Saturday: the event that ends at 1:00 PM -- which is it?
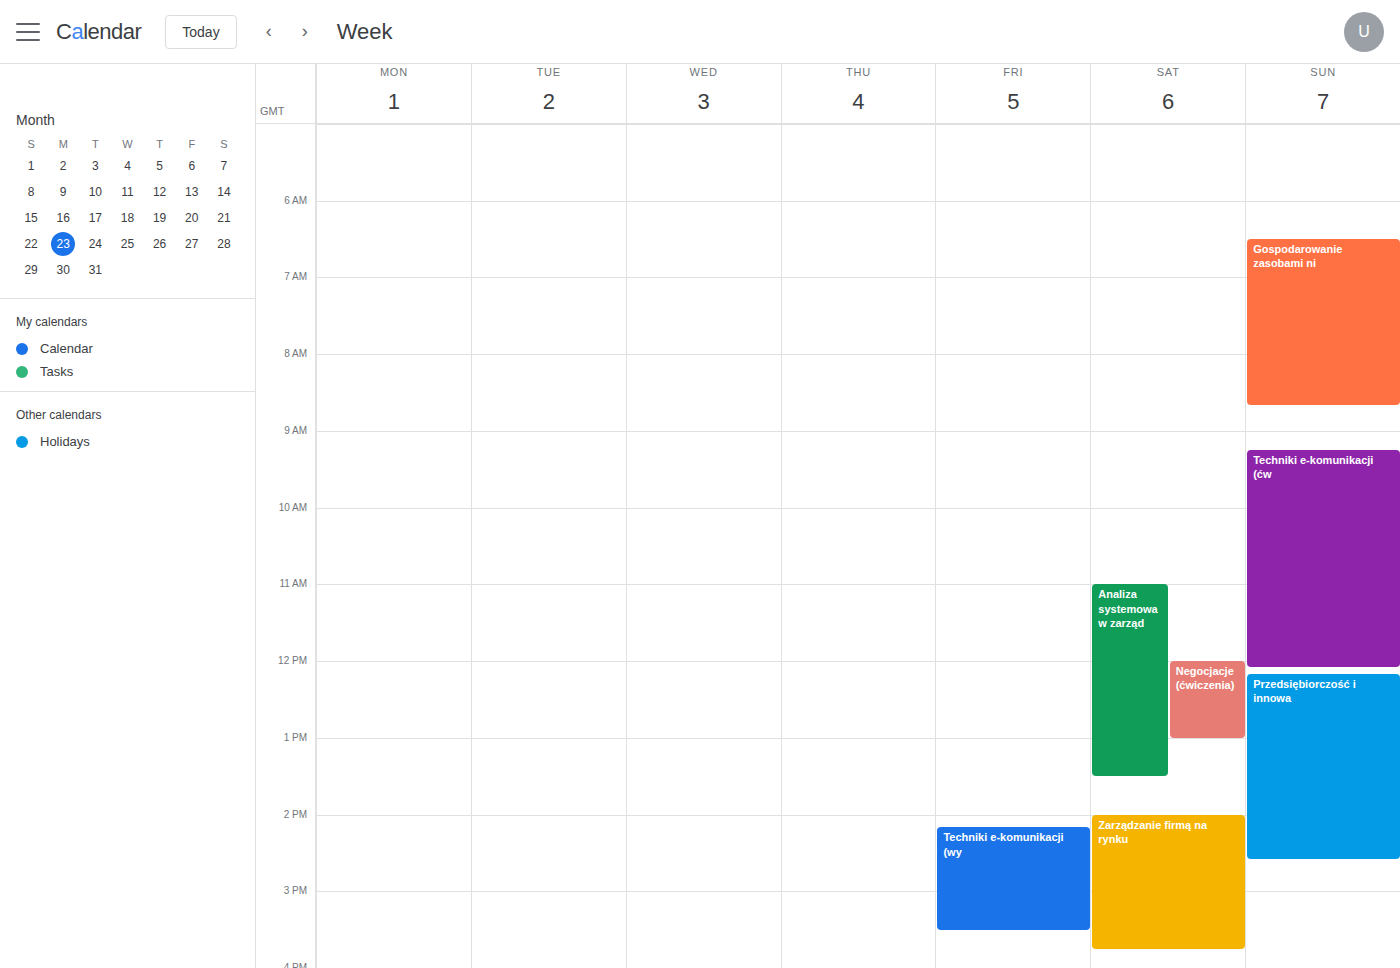
"Negocjacje (ćwiczenia)"